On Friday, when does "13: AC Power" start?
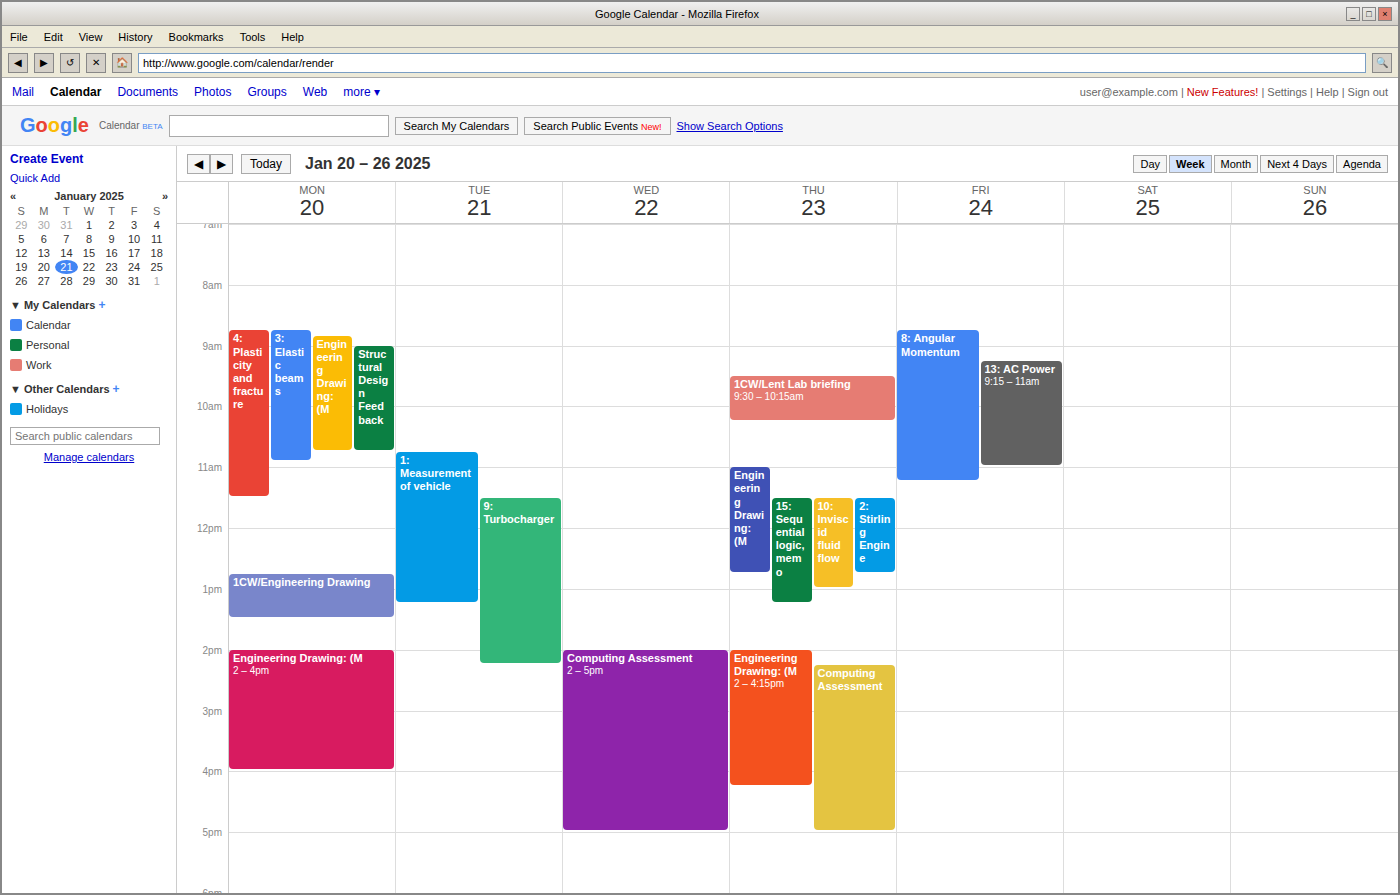
9:15 AM